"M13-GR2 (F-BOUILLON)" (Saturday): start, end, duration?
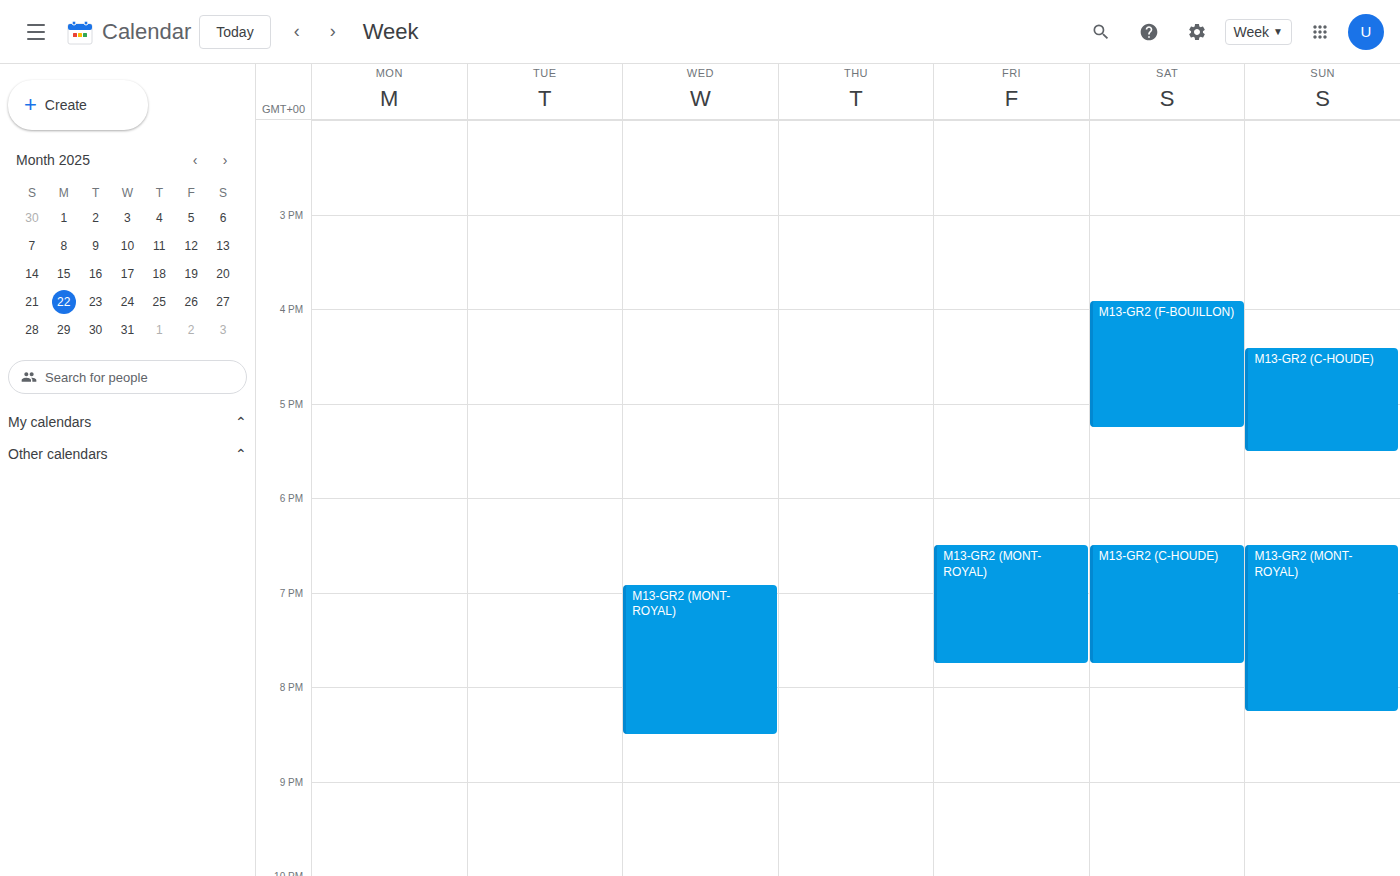
3:55 PM to 5:15 PM, 1 hour 20 minutes